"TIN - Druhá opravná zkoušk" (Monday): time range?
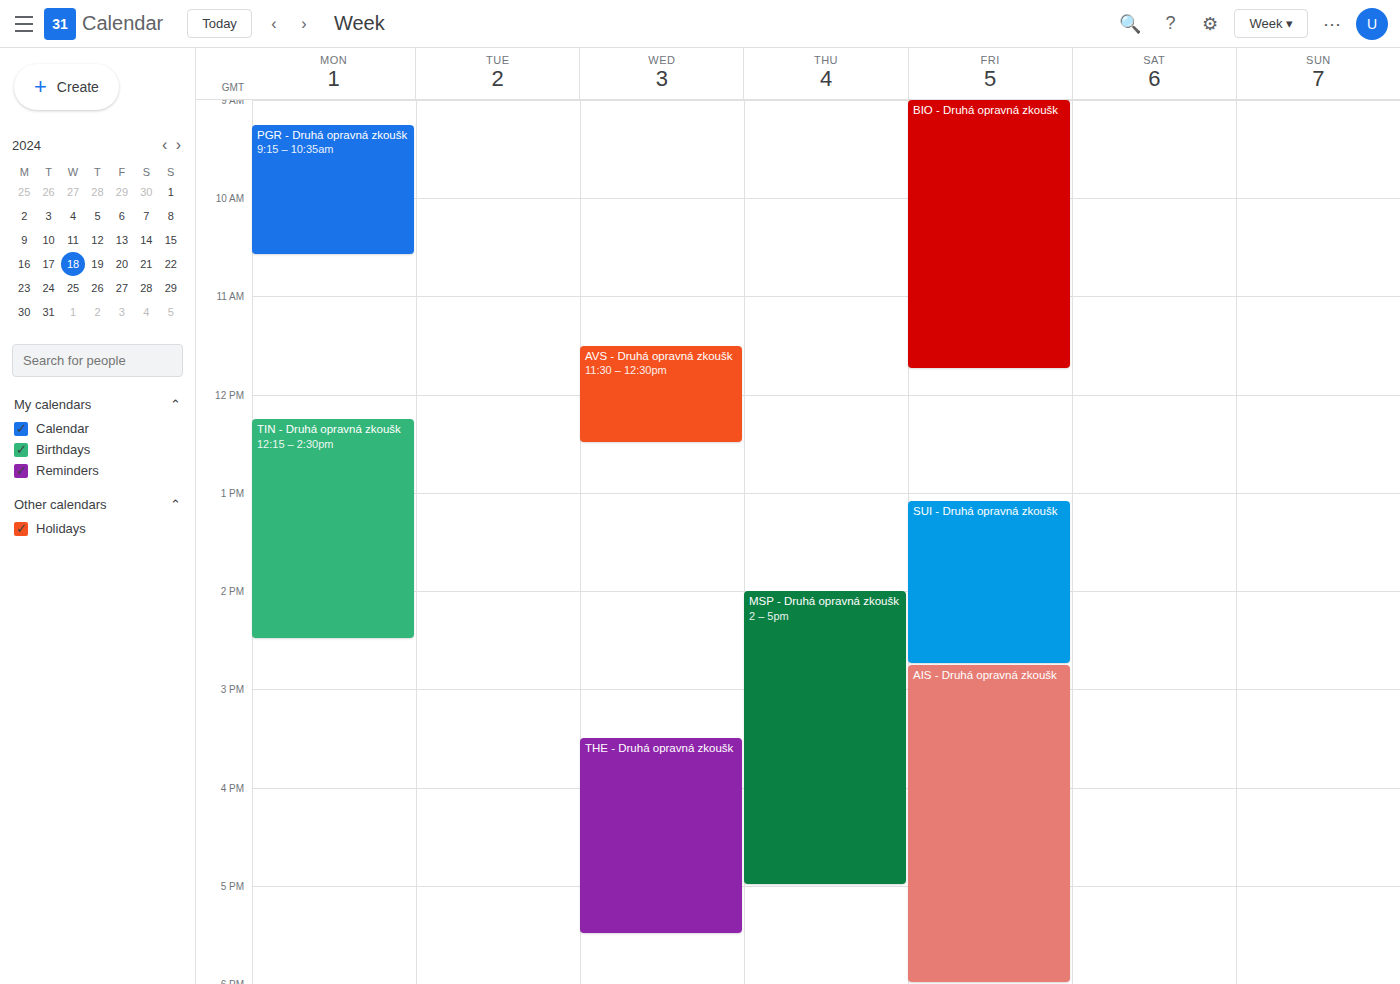
12:15 PM to 2:30 PM